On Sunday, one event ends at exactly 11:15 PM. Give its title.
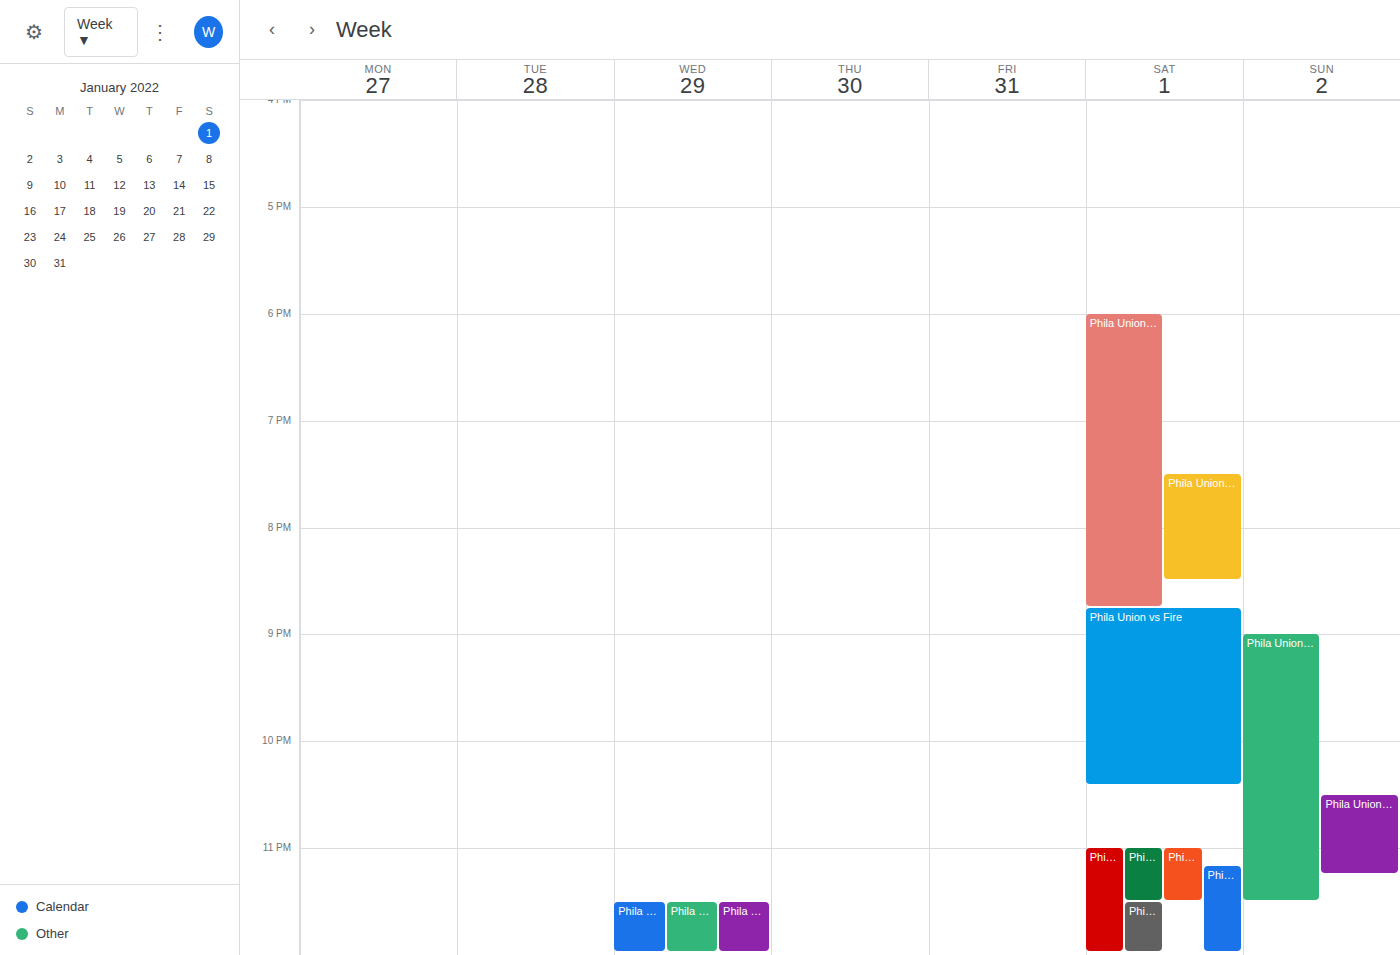
"Phila Union @ Inter Miami"